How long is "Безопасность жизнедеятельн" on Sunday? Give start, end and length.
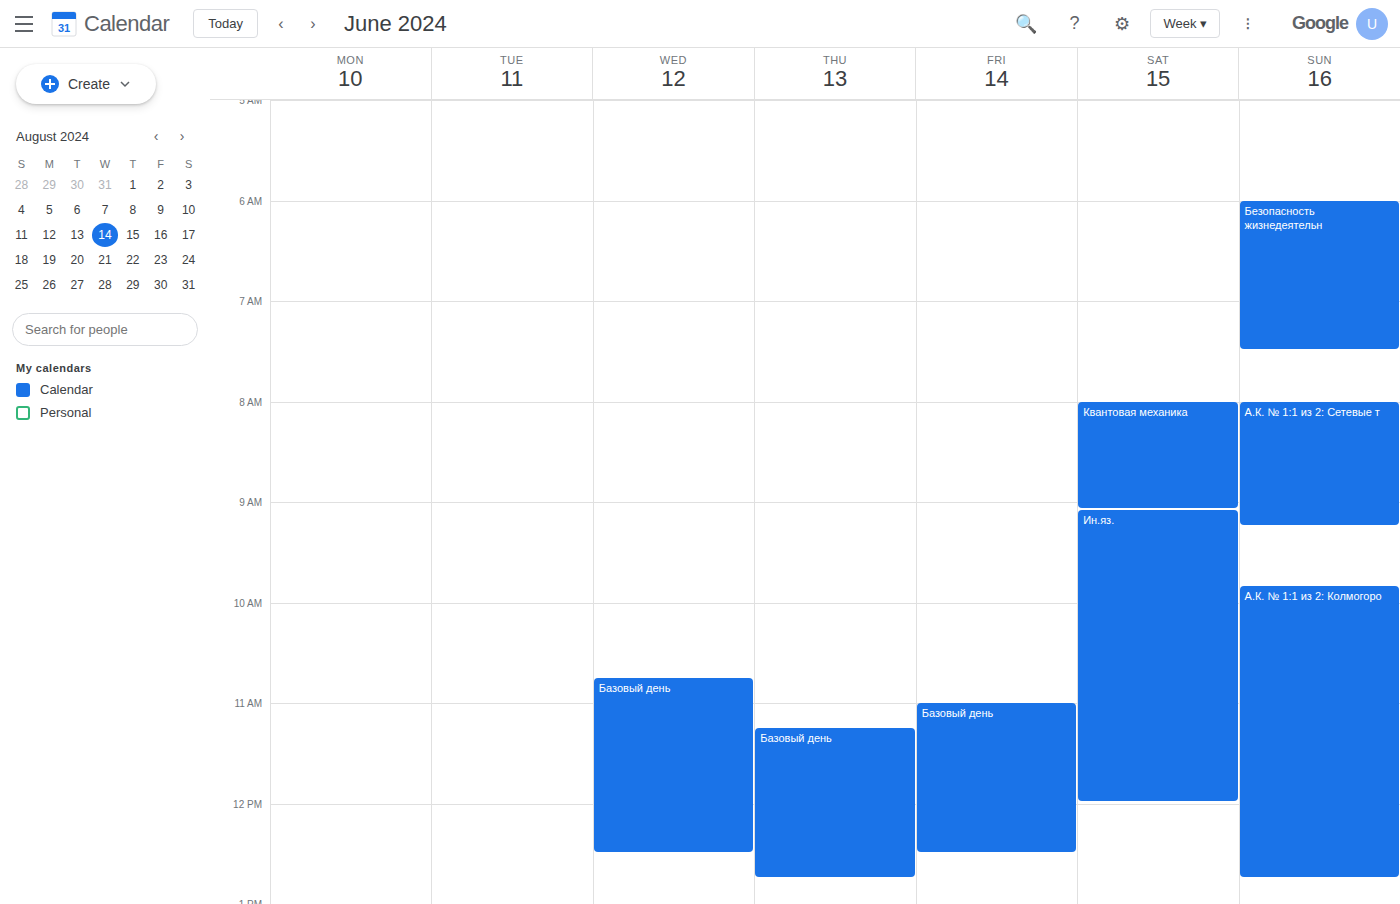
6:00 AM to 7:30 AM, 1 hour 30 minutes